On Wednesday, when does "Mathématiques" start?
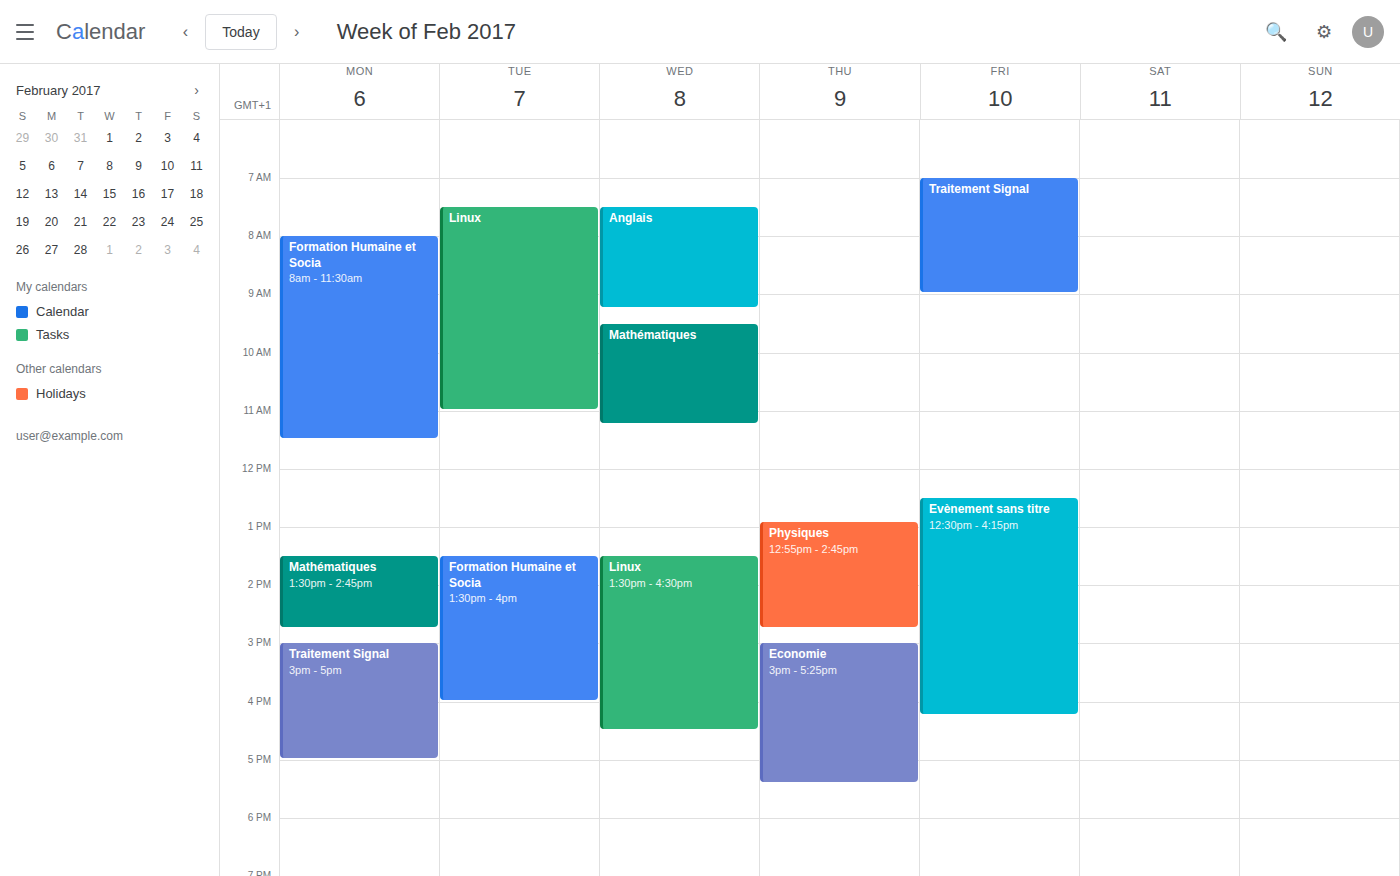
9:30 AM